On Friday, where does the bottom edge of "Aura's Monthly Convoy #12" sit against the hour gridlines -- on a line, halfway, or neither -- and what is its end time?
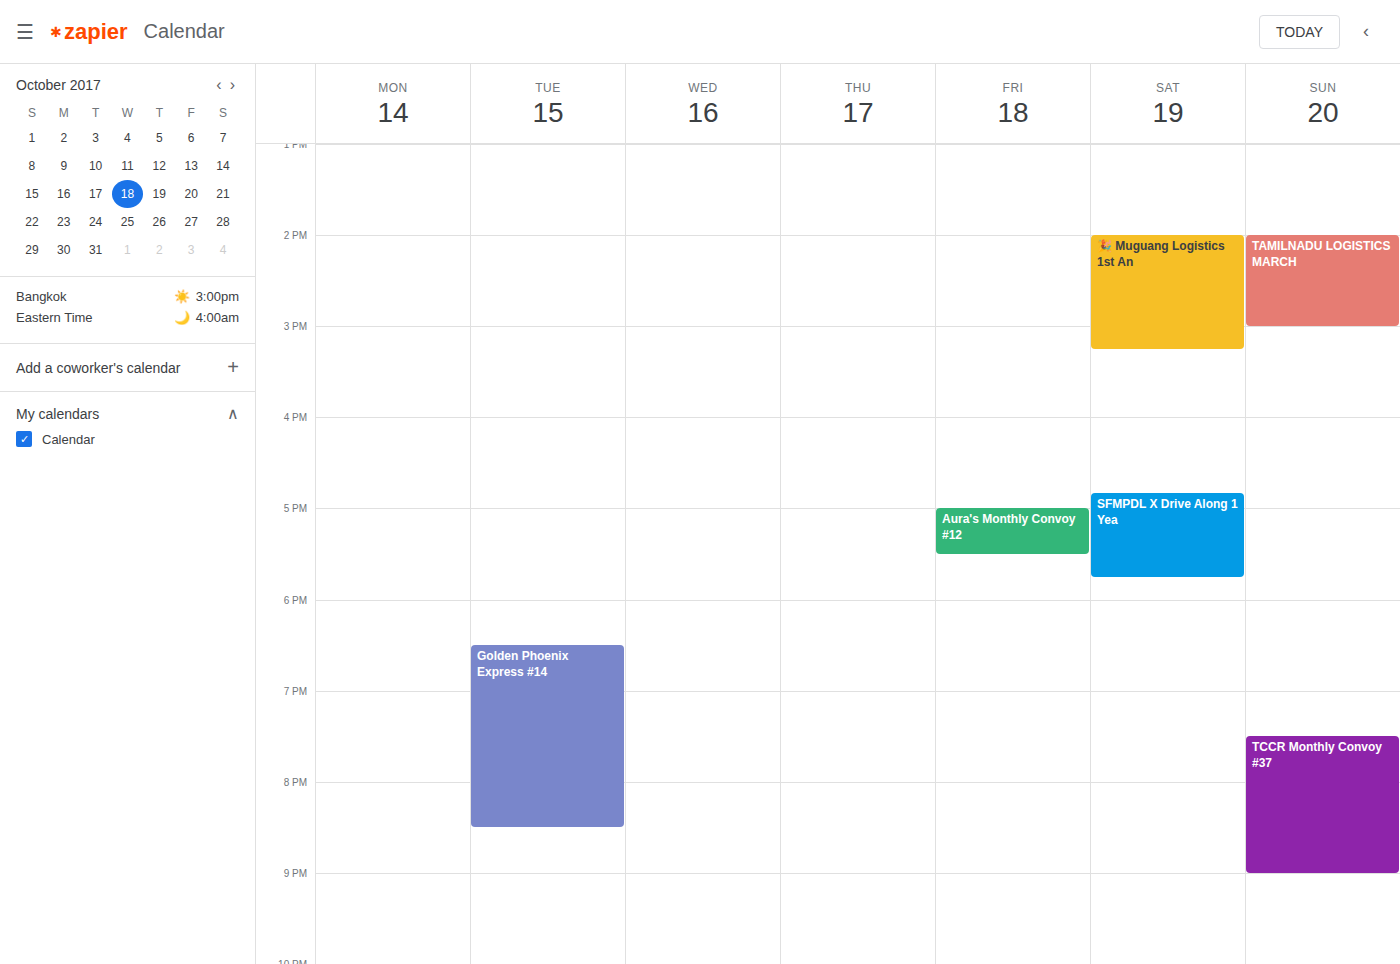
5:30 PM -- halfway between the 5 PM and 6 PM lines.